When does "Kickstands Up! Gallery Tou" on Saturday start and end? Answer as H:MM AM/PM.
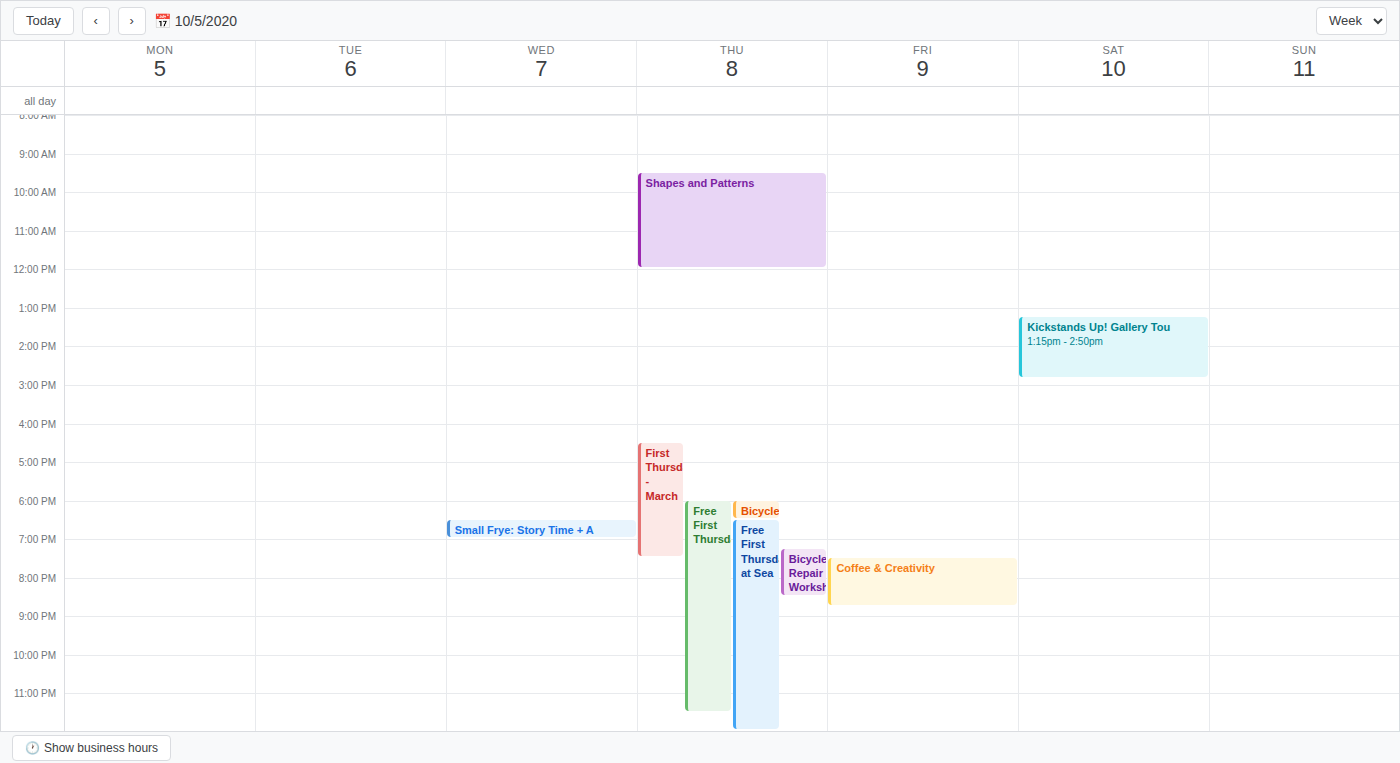
1:15 PM to 2:50 PM